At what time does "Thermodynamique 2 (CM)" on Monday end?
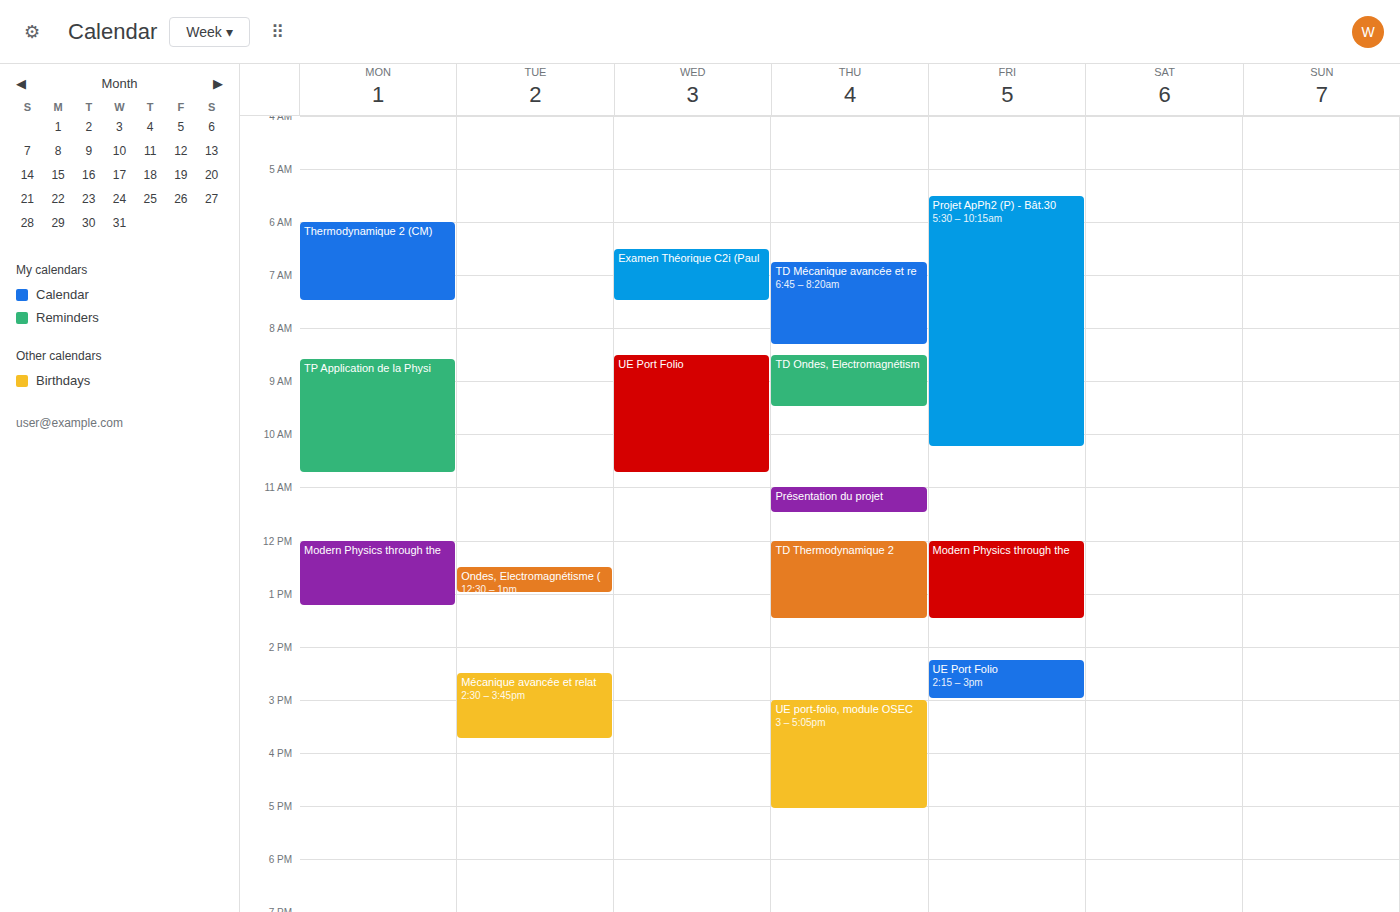
7:30 AM